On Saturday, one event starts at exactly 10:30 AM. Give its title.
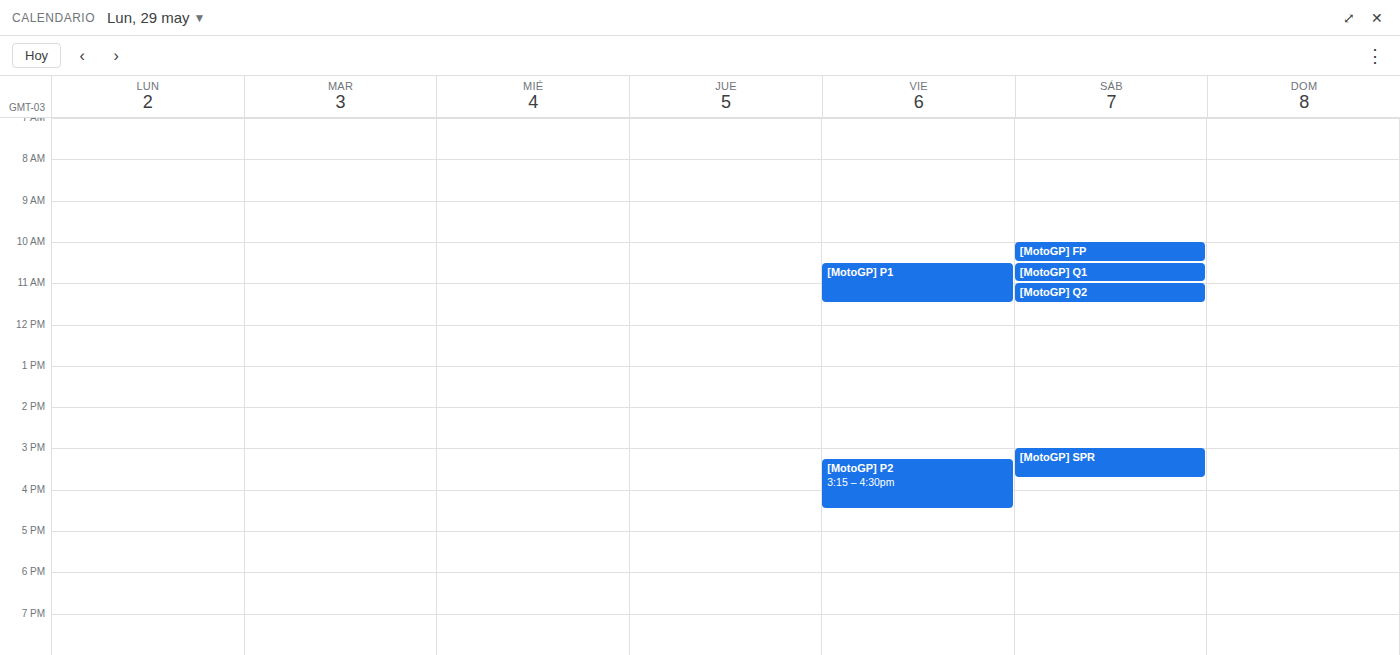
"[MotoGP] Q1"